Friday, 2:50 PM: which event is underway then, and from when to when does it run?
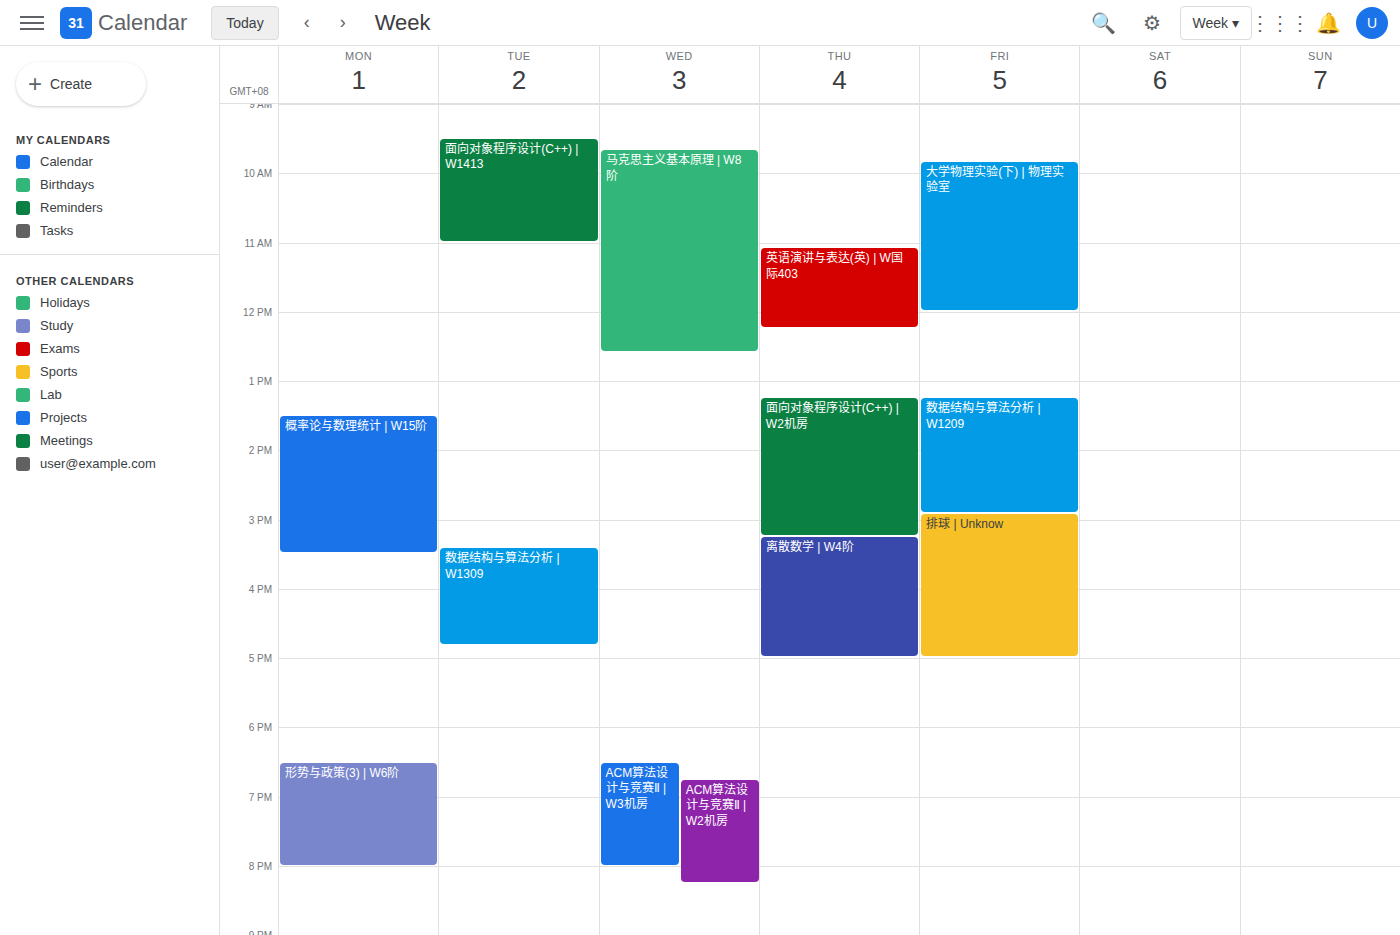
"数据结构与算法分析 | W1209", 1:15 PM to 2:55 PM